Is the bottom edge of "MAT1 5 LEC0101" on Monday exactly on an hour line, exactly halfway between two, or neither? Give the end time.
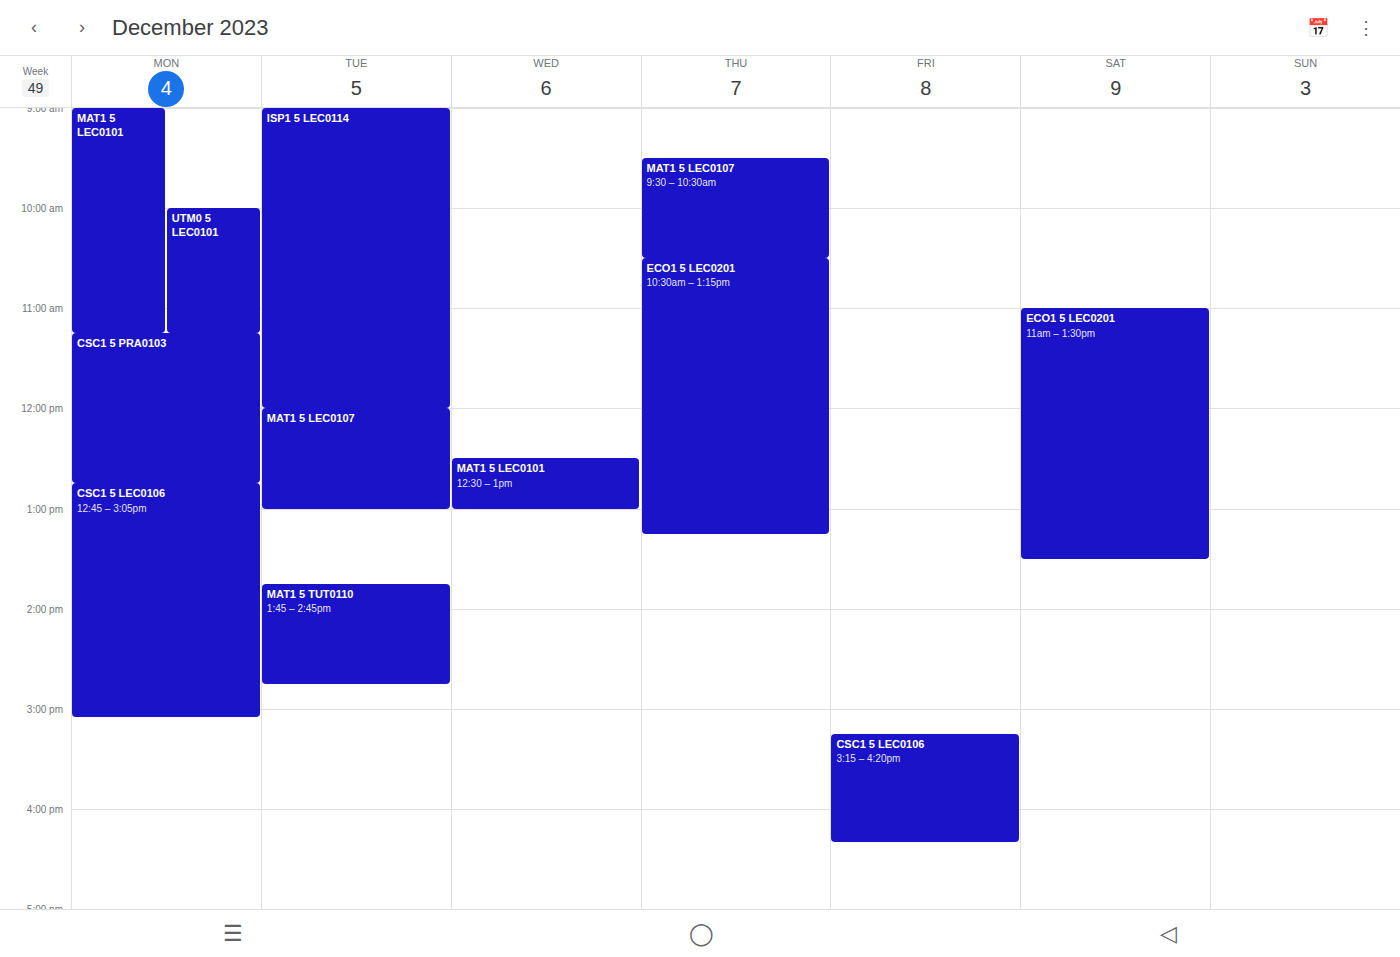
11:15 AM -- neither: a quarter of the way from the 11 AM line to the 12 PM line.